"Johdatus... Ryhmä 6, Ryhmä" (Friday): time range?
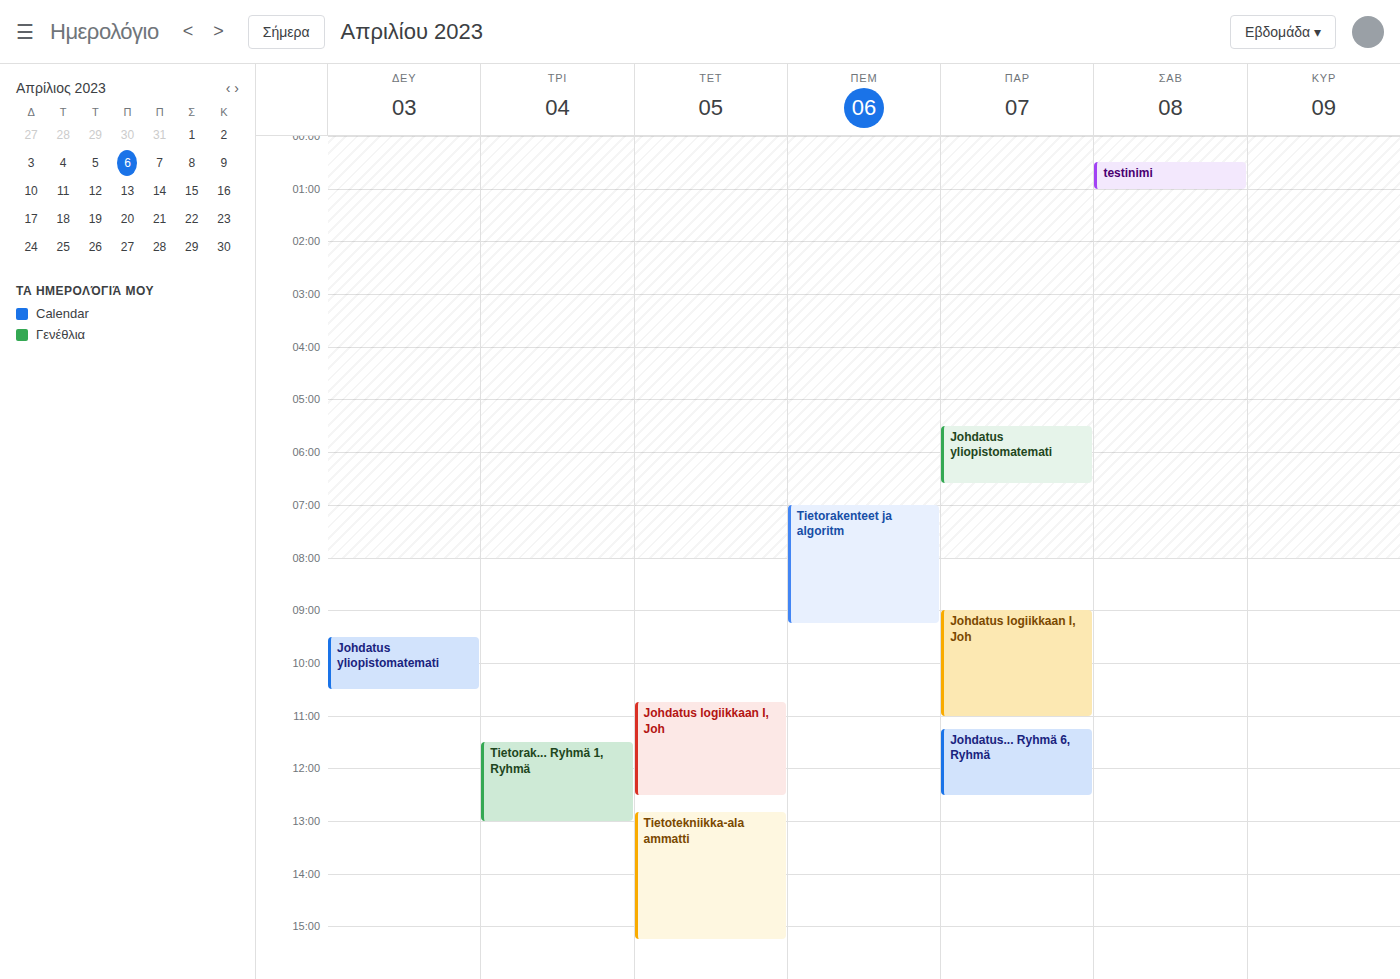
11:15 AM to 12:30 PM